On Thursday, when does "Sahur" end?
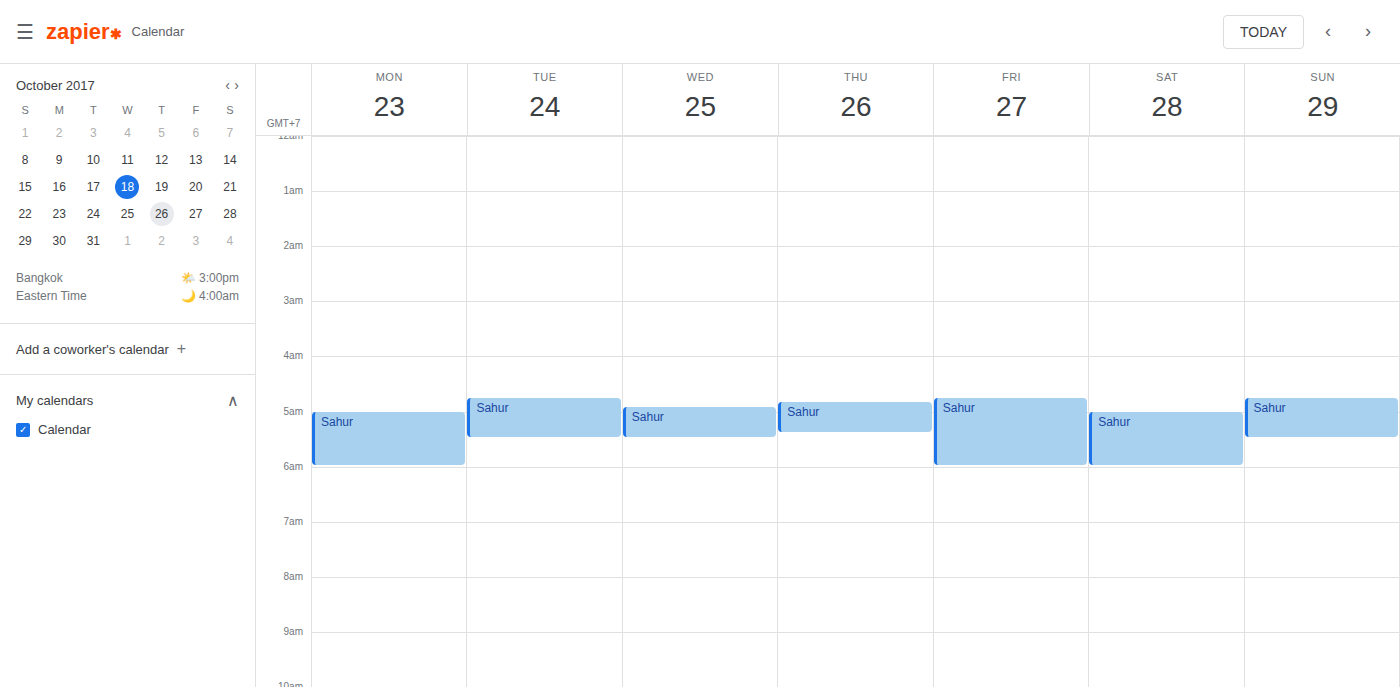
5:25 AM